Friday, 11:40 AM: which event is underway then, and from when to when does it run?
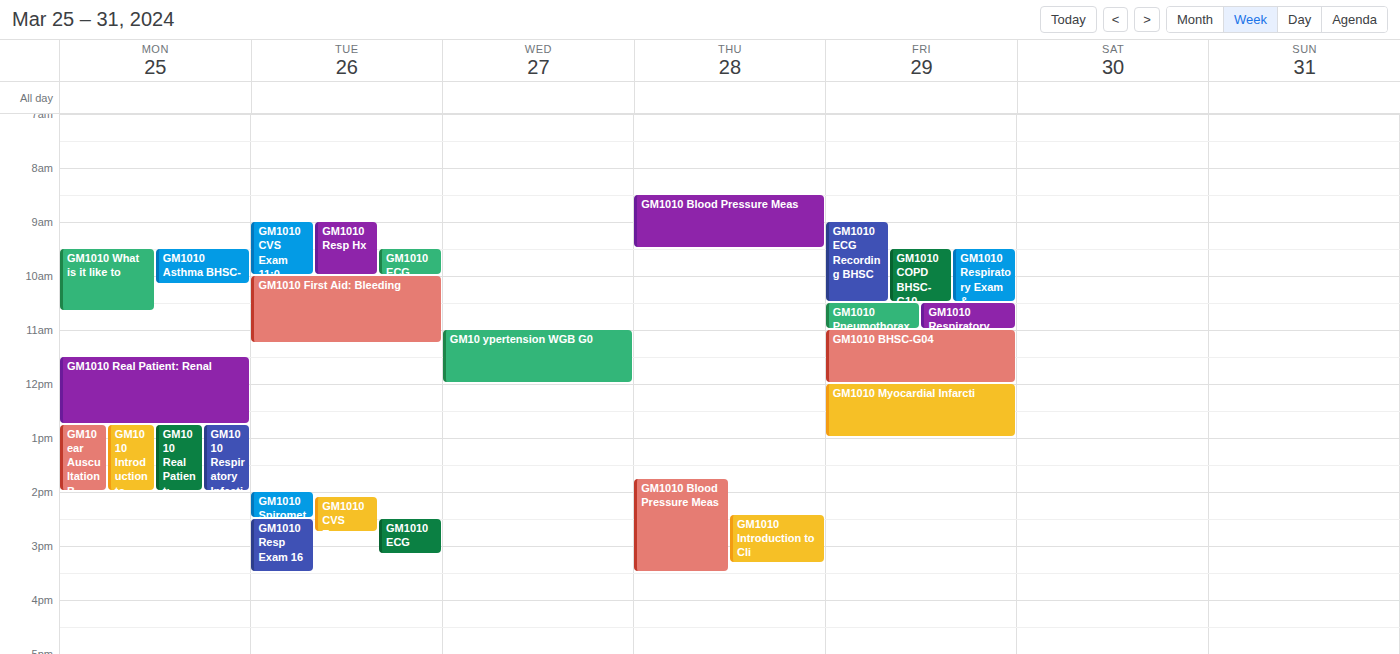
"GM1010 BHSC-G04", 11:00 AM to 12:00 PM